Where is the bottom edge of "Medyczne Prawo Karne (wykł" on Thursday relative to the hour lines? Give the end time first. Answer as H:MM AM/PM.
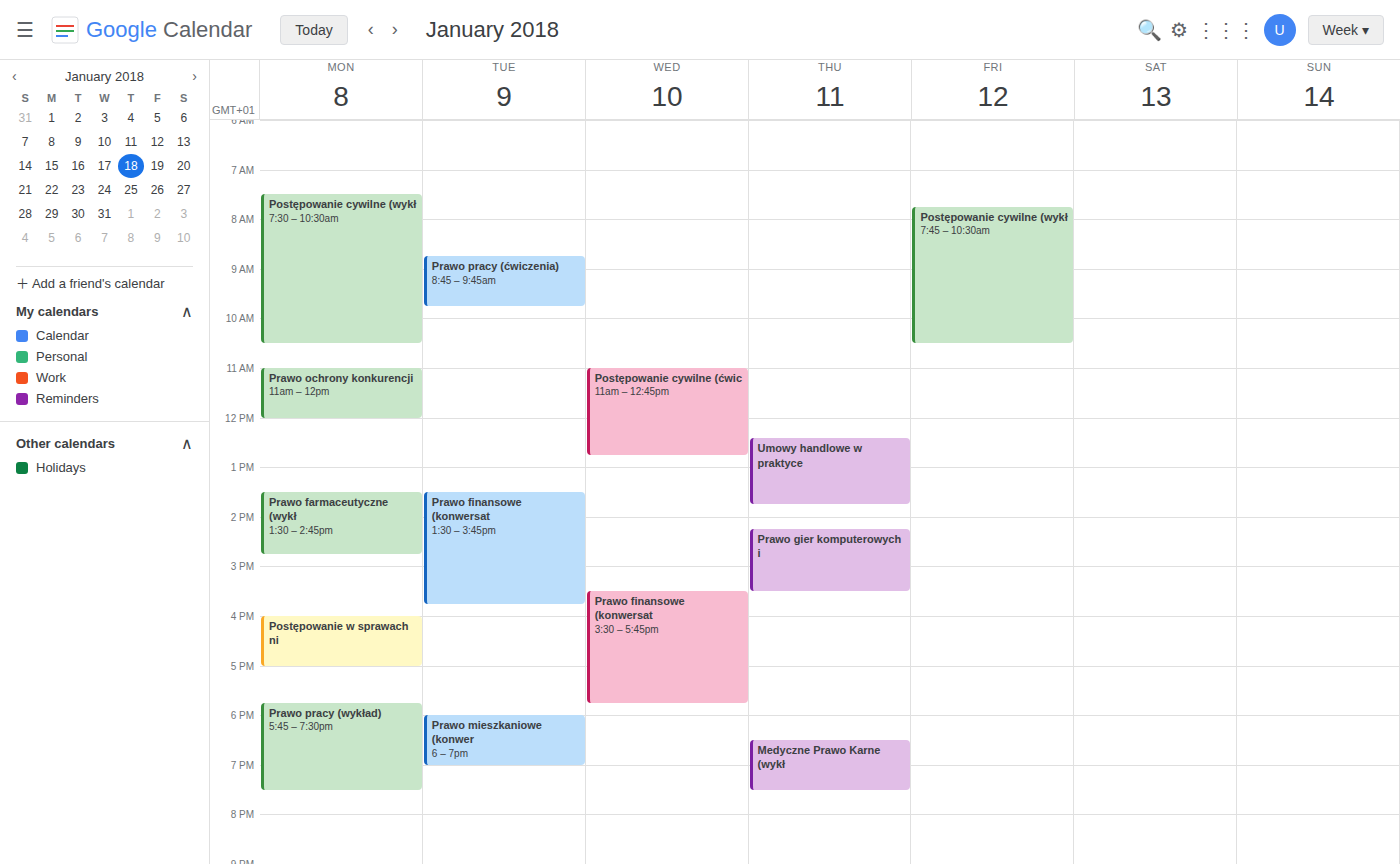
7:30 PM -- halfway between the 7 PM and 8 PM lines.